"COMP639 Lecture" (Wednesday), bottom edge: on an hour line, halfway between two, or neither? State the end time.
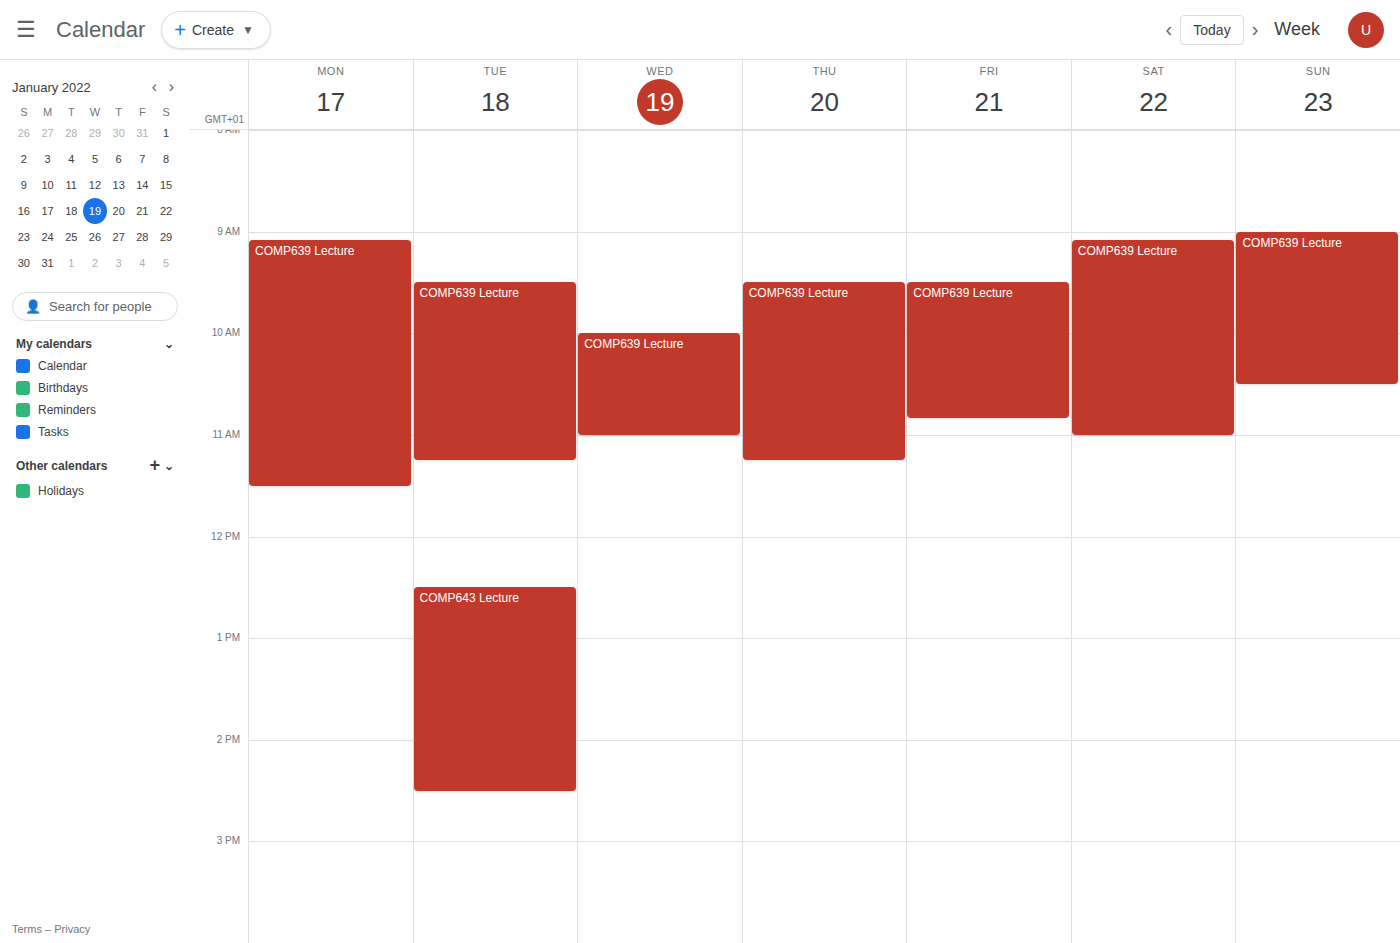
11:00 AM -- exactly on the 11 AM line.